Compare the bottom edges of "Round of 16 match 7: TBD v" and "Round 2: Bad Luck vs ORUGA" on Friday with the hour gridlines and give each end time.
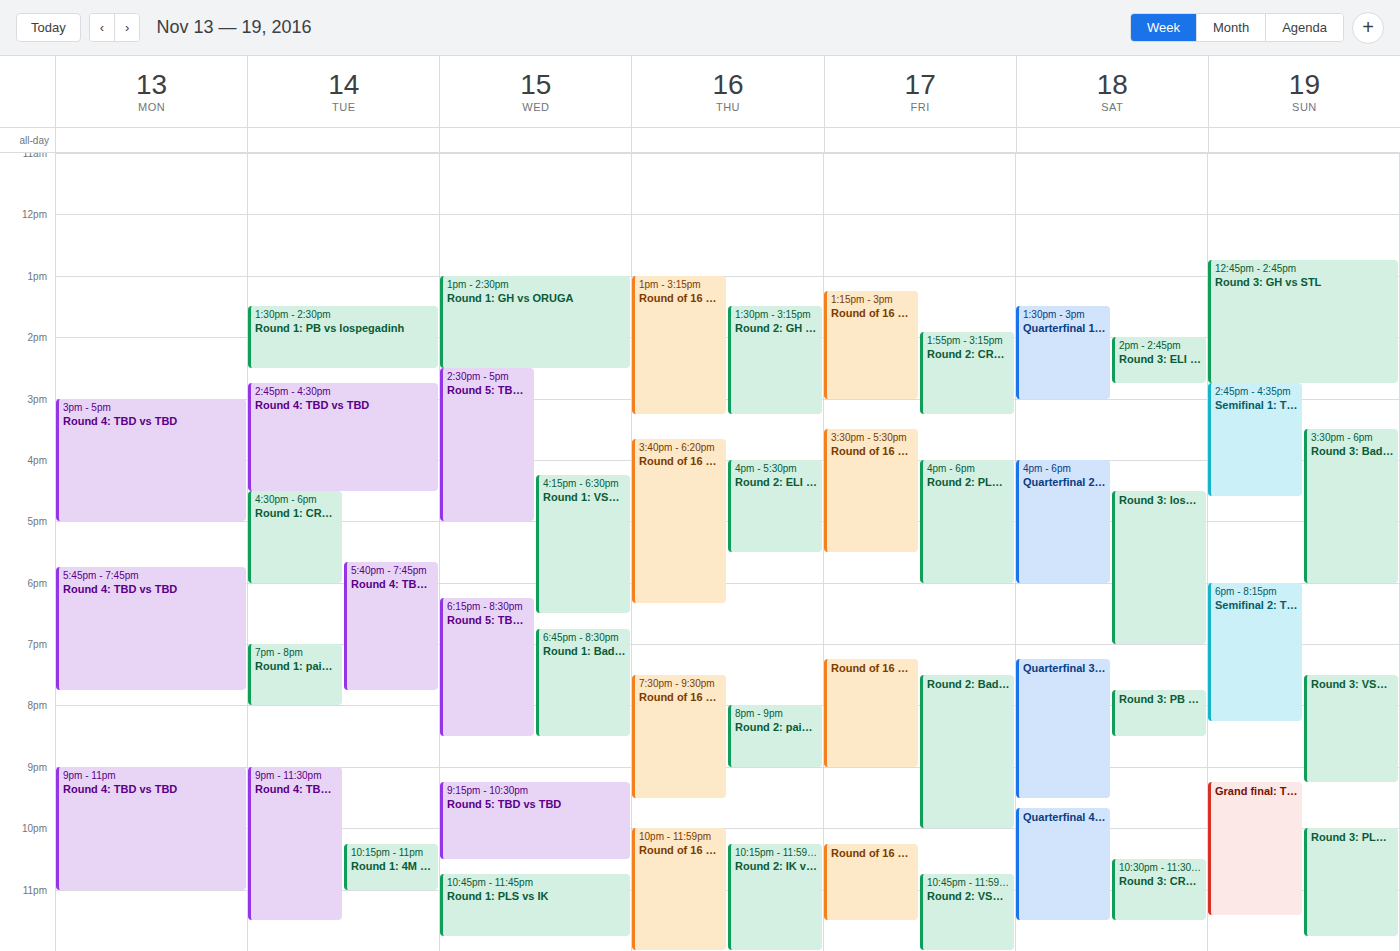
"Round of 16 match 7: TBD v": 9:00 PM, exactly on the 9 PM line. "Round 2: Bad Luck vs ORUGA": 10:00 PM, exactly on the 10 PM line.